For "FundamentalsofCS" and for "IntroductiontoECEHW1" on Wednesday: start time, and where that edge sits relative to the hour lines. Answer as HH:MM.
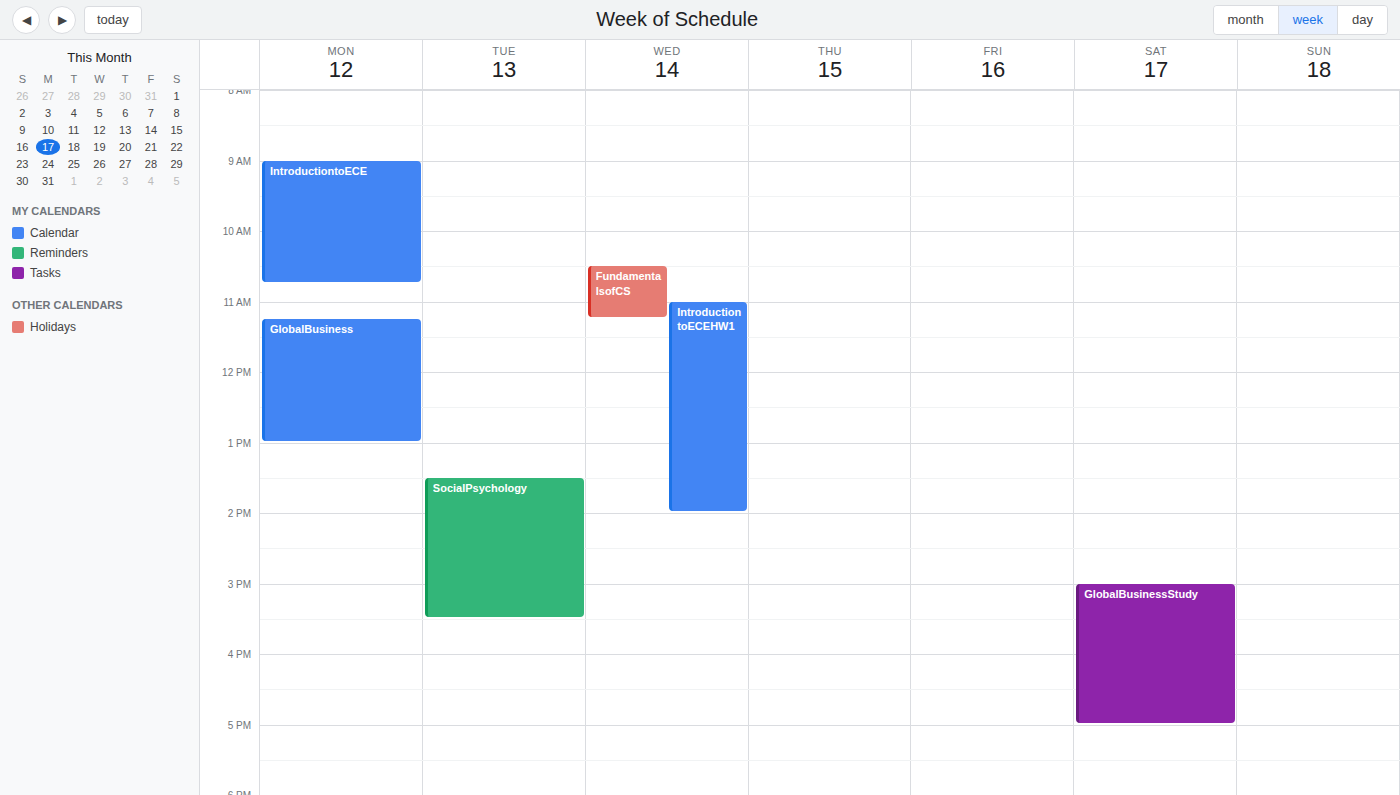
"FundamentalsofCS": 10:30, halfway between the 10:00 and 11:00 lines. "IntroductiontoECEHW1": 11:00, exactly on the 11:00 line.